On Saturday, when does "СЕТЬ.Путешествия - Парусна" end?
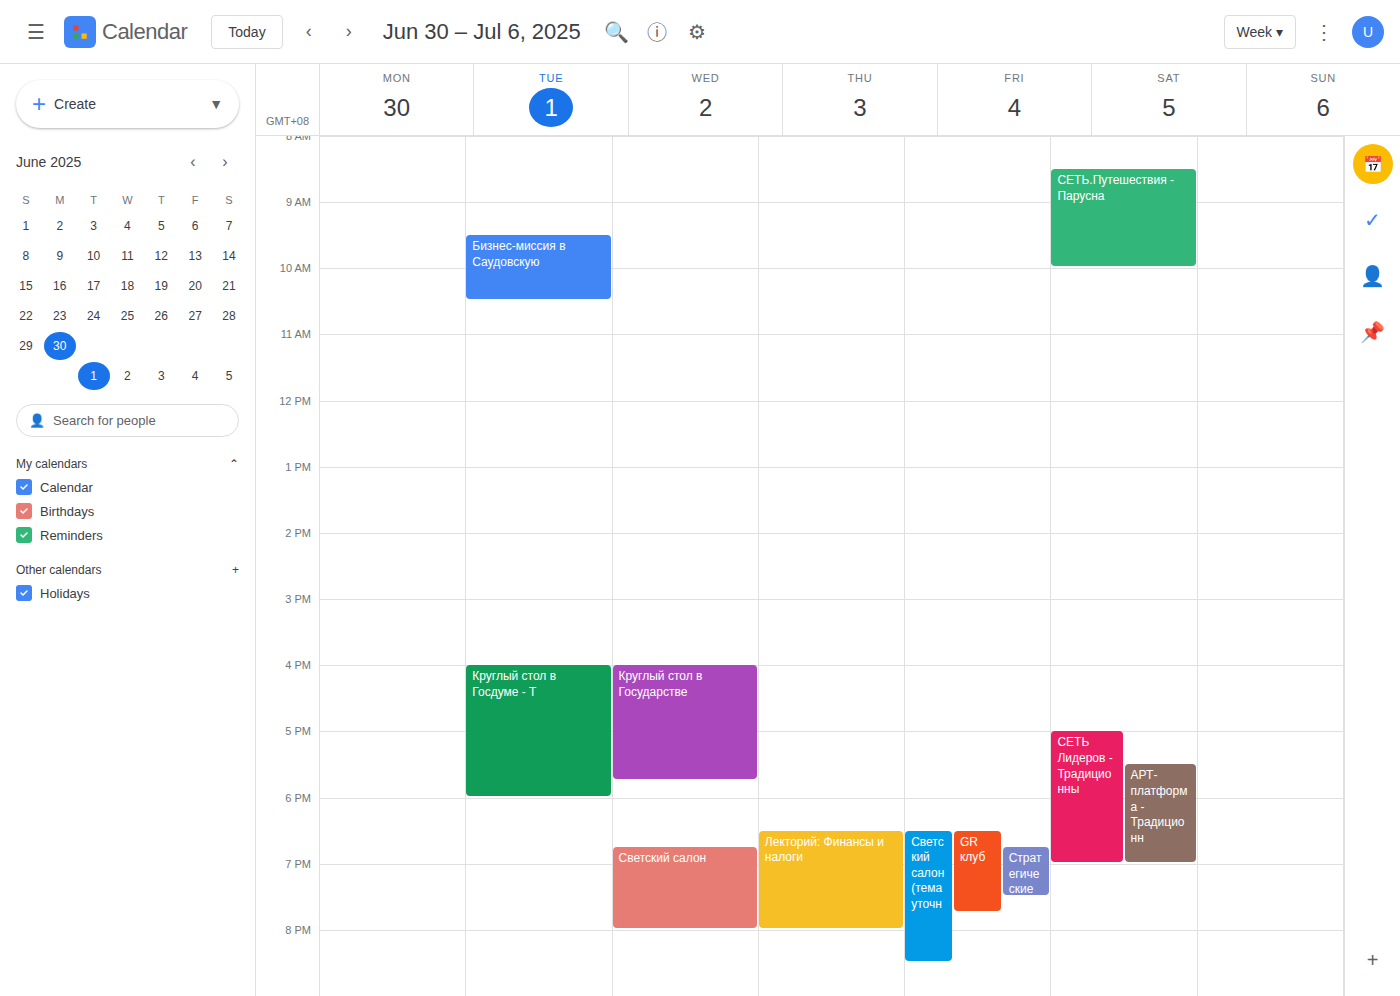
10:00 AM